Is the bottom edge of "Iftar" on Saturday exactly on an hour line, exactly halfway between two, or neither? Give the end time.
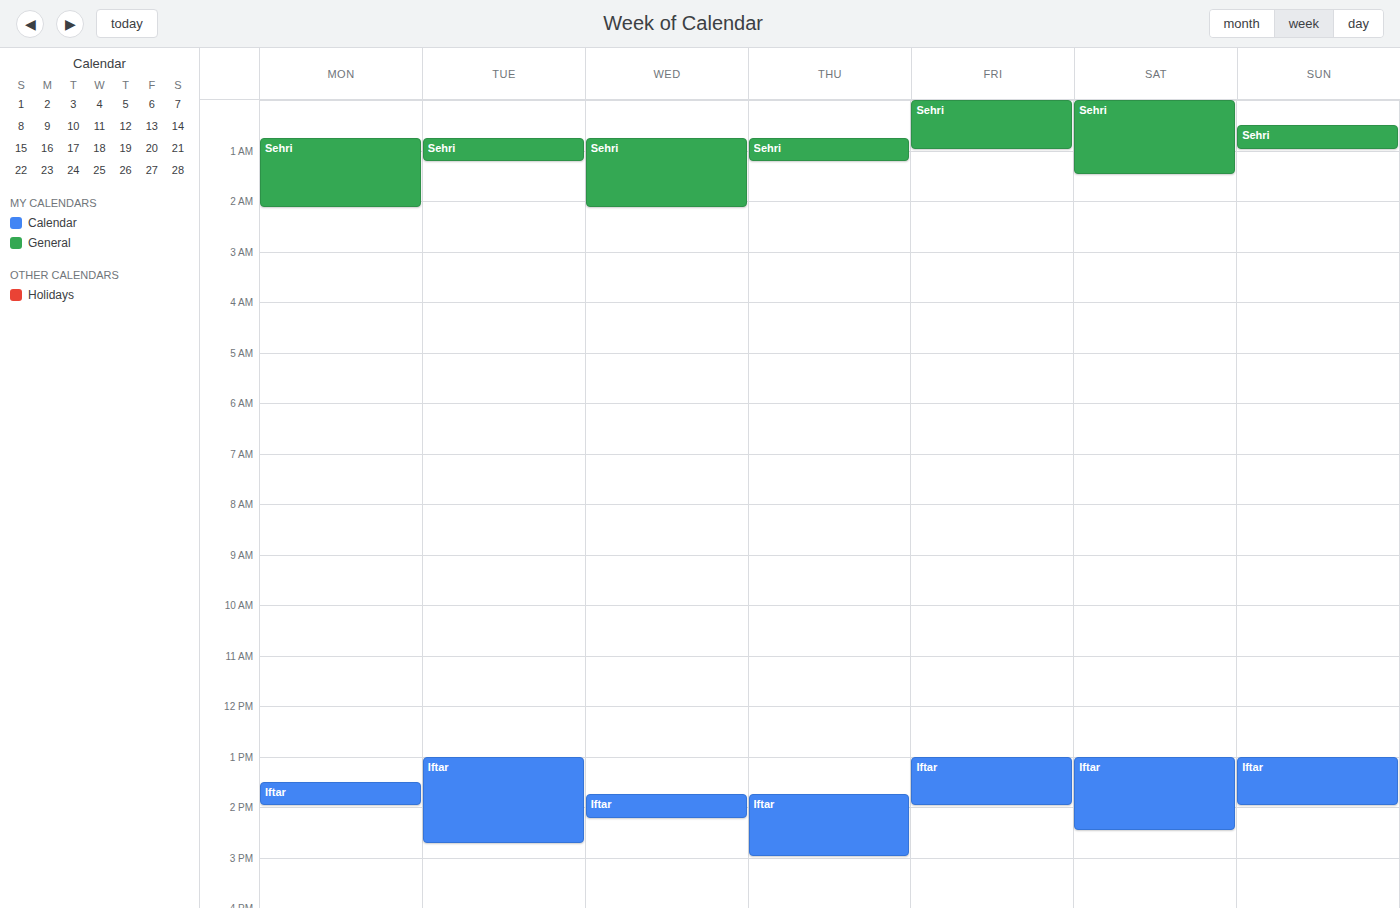
2:30 PM -- halfway between the 2 PM and 3 PM lines.